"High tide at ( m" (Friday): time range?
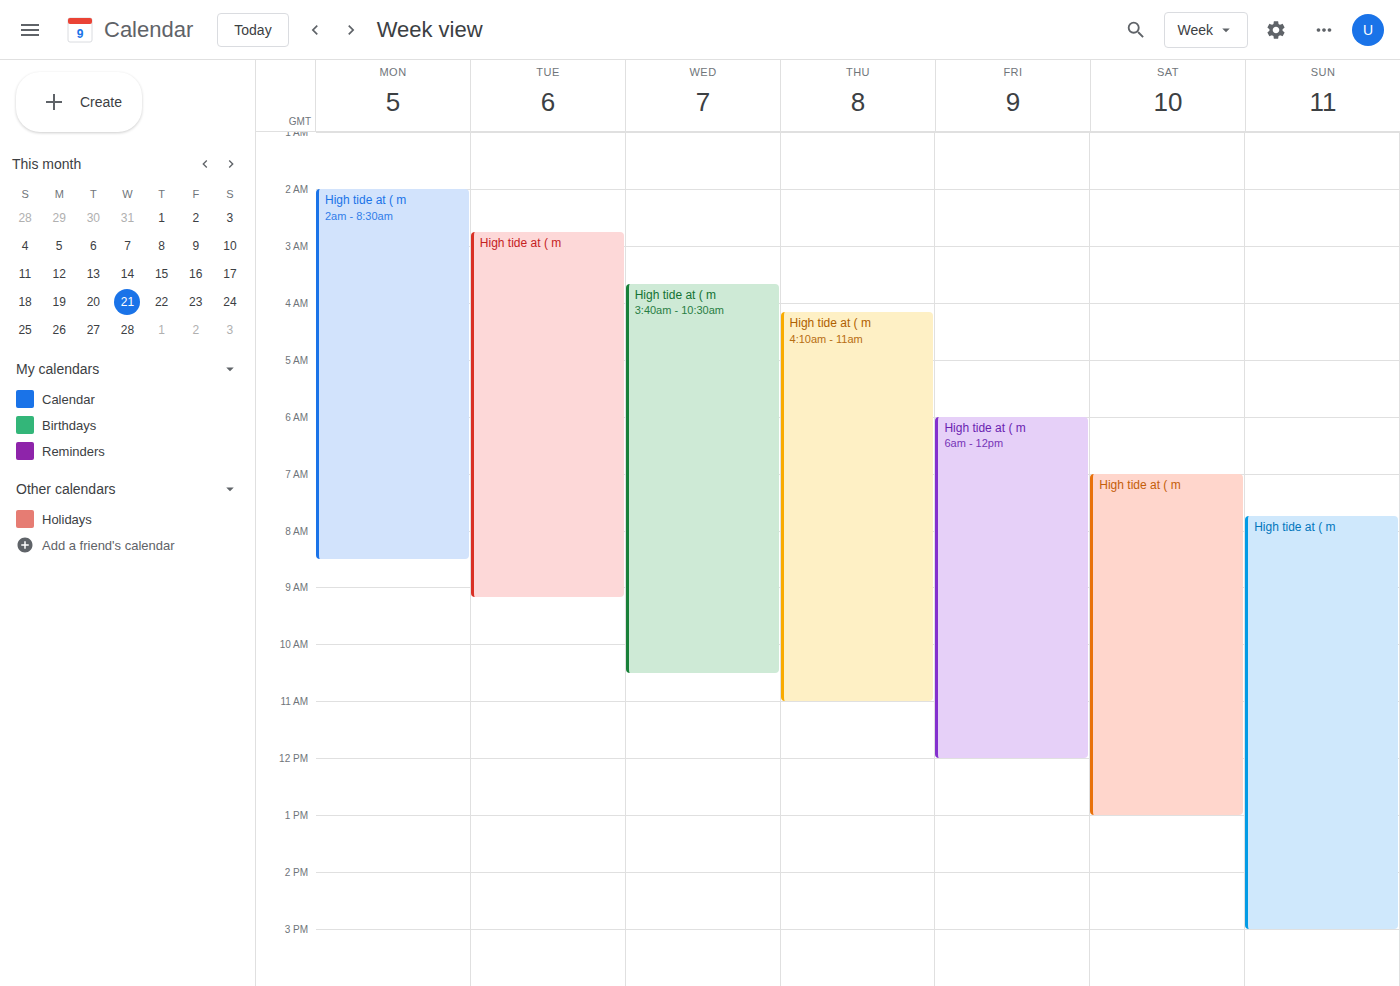
6:00 AM to 12:00 PM